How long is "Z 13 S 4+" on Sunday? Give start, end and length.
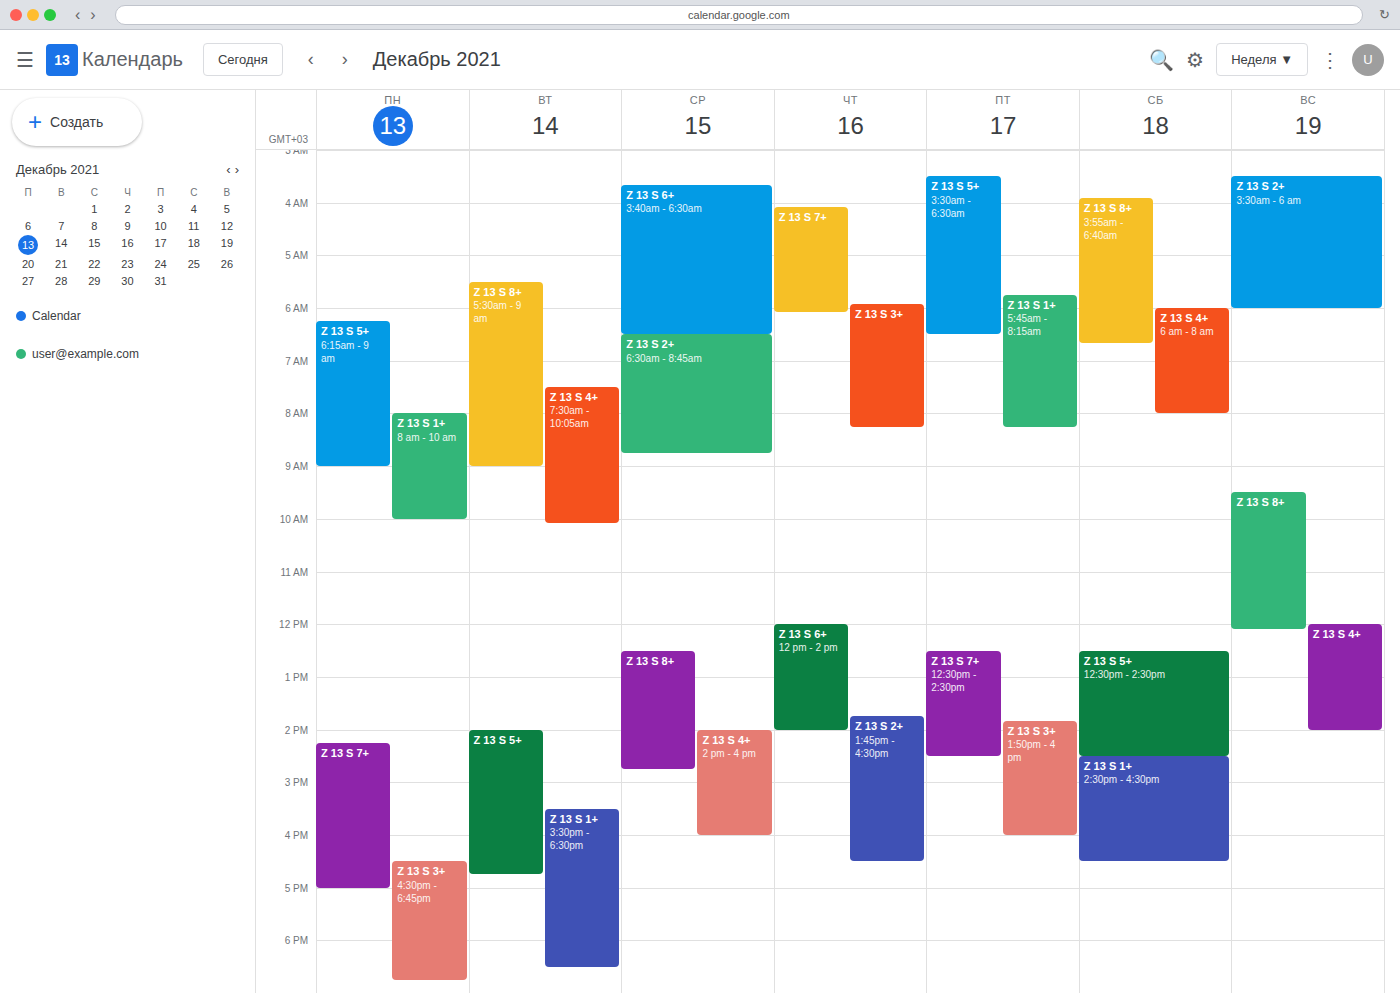
12:00 PM to 2:00 PM, 2 hours